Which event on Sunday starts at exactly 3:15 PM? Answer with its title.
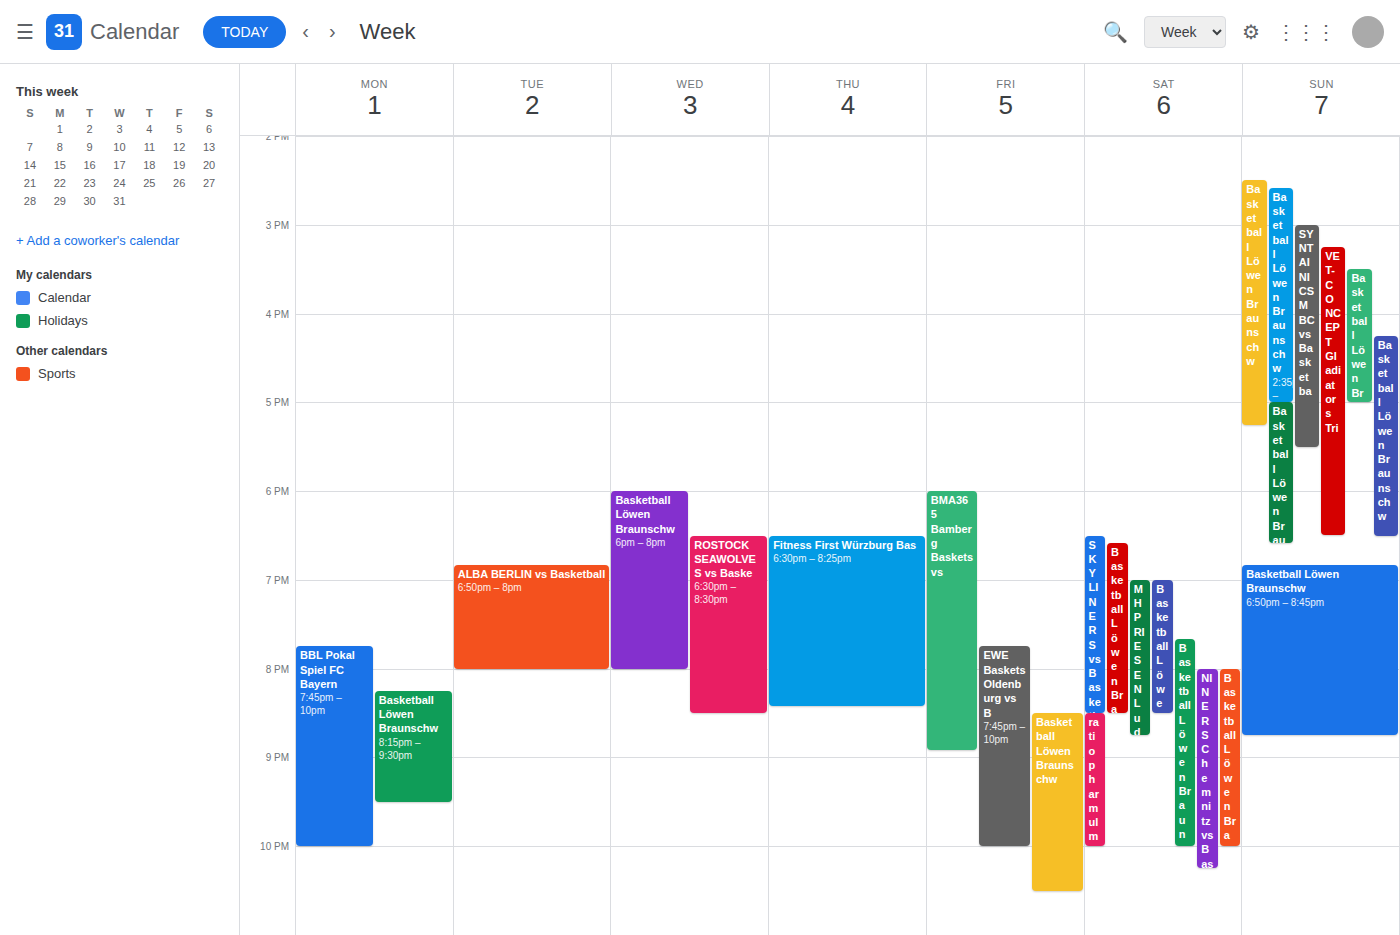
"VET-CONCEPT Gladiators Tri"